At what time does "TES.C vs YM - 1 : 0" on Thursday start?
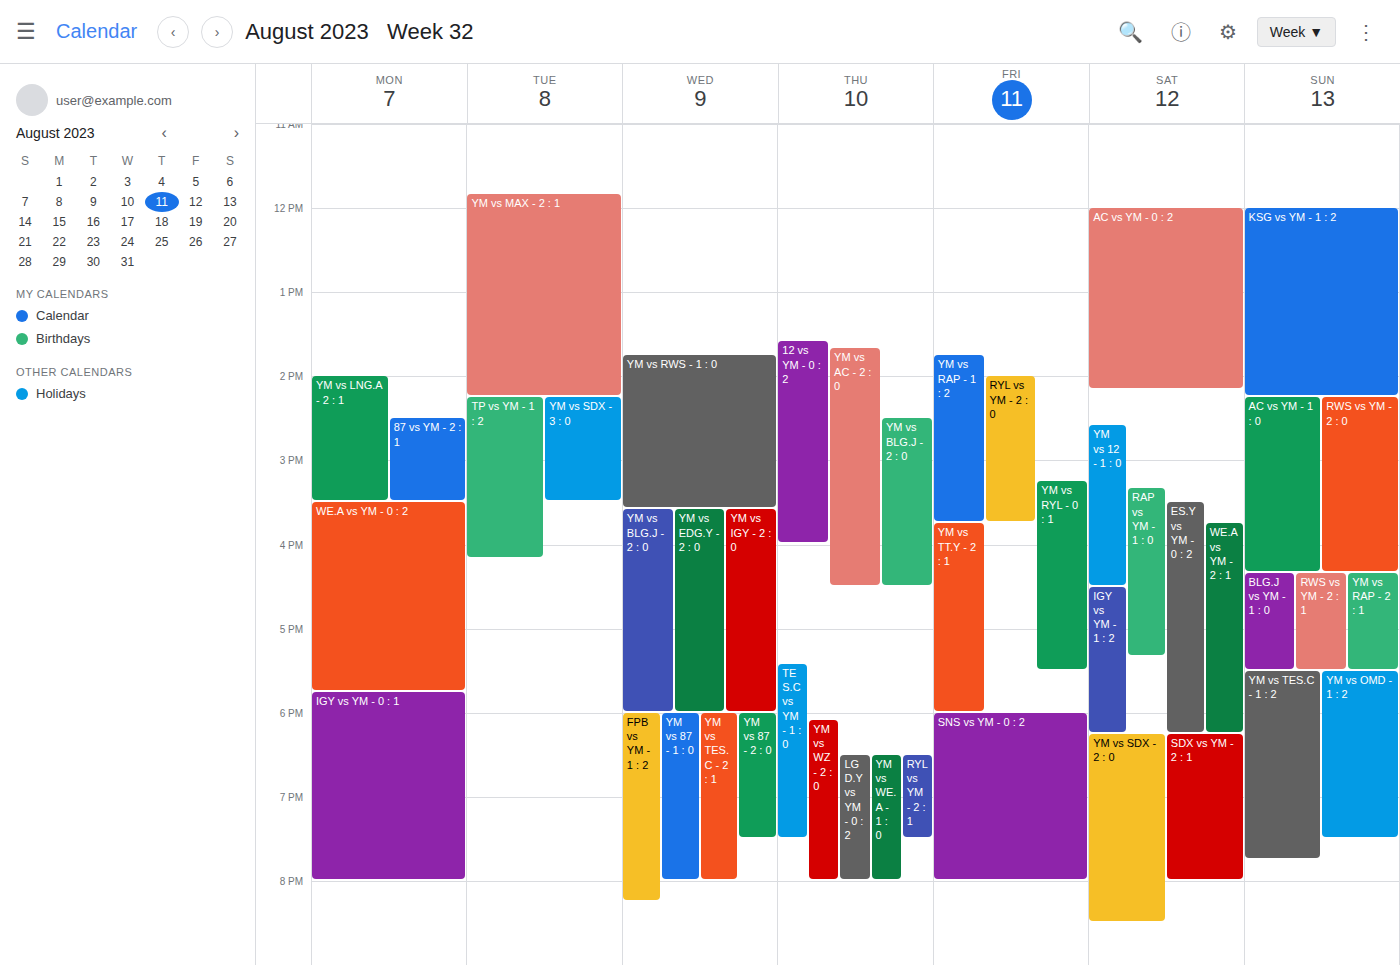
5:25 PM